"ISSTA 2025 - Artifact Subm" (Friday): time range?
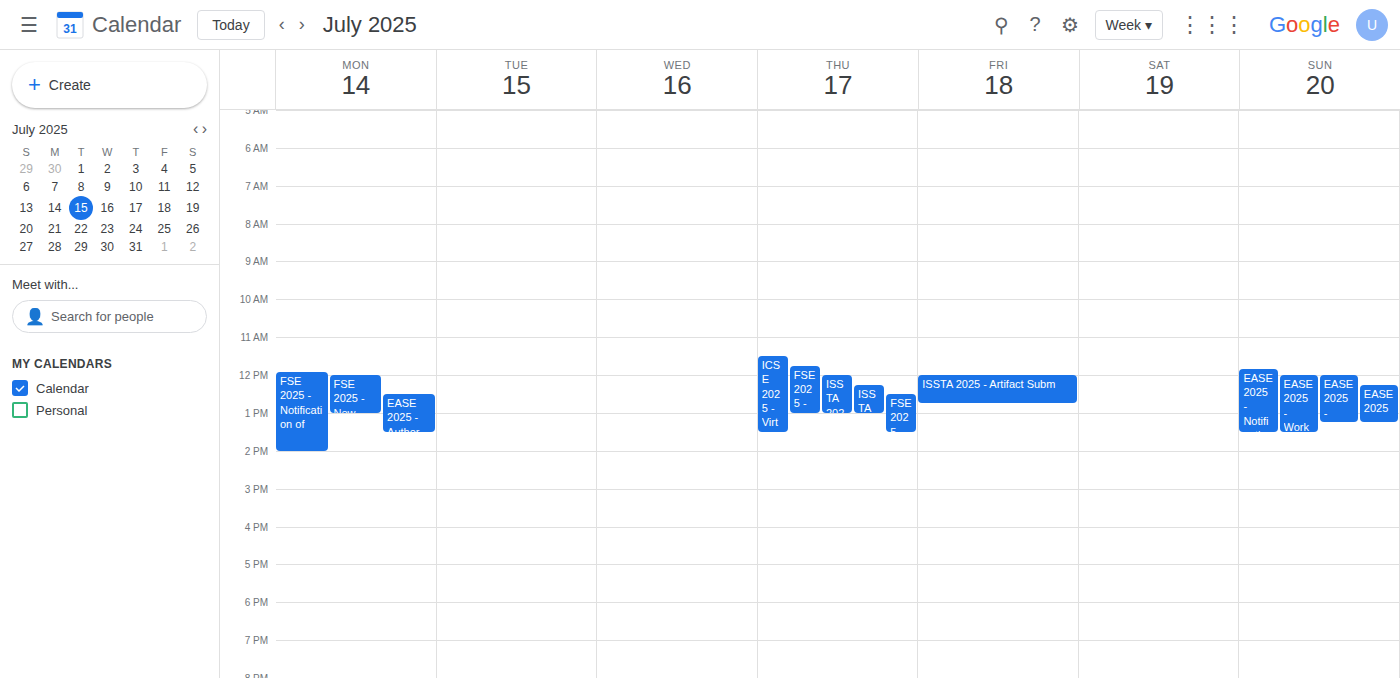
12:00 PM to 12:45 PM